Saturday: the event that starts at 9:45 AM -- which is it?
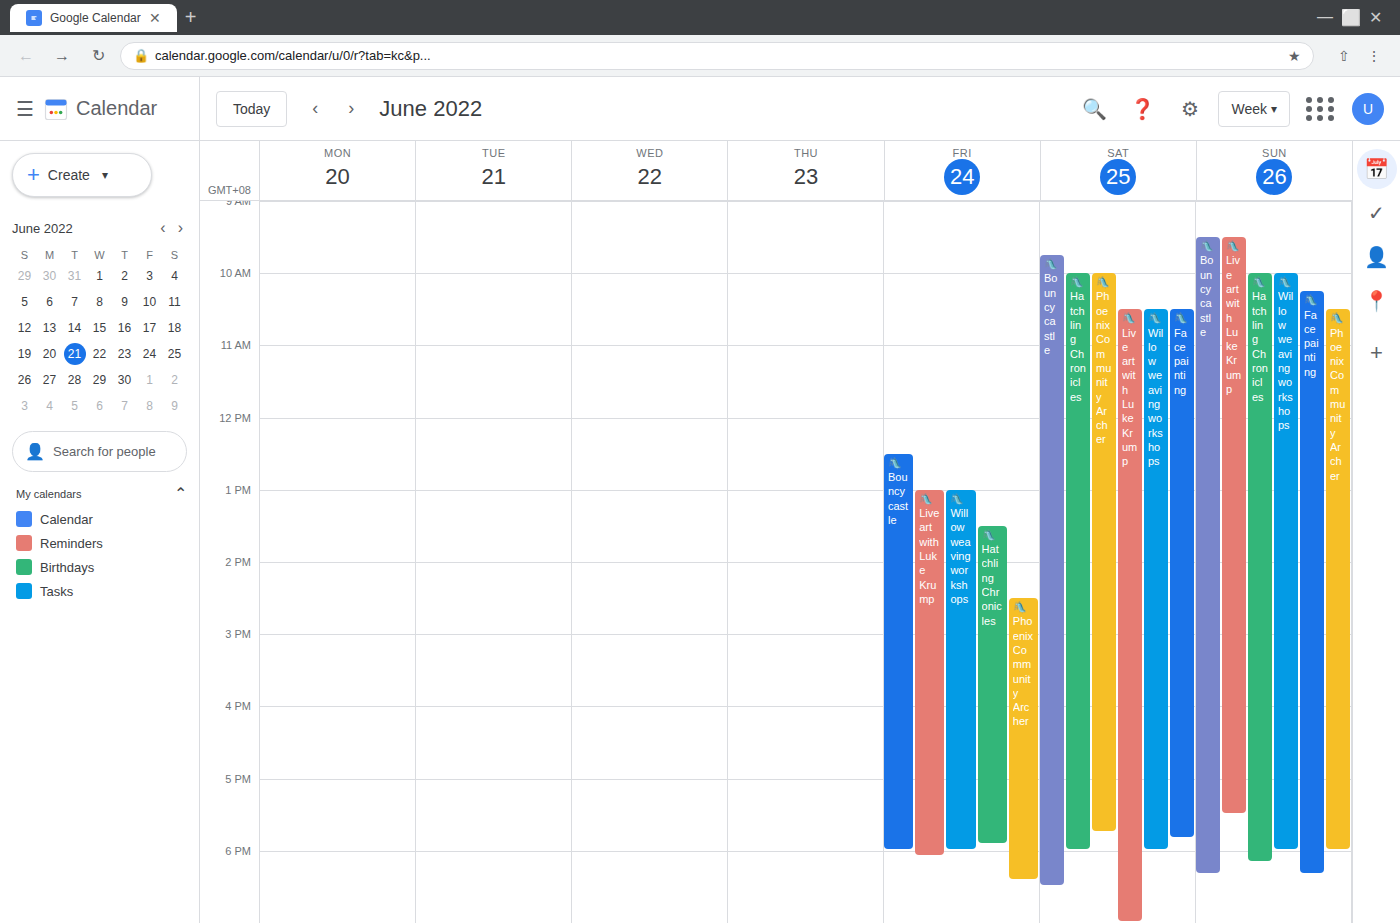
"🛝 Bouncy castle"